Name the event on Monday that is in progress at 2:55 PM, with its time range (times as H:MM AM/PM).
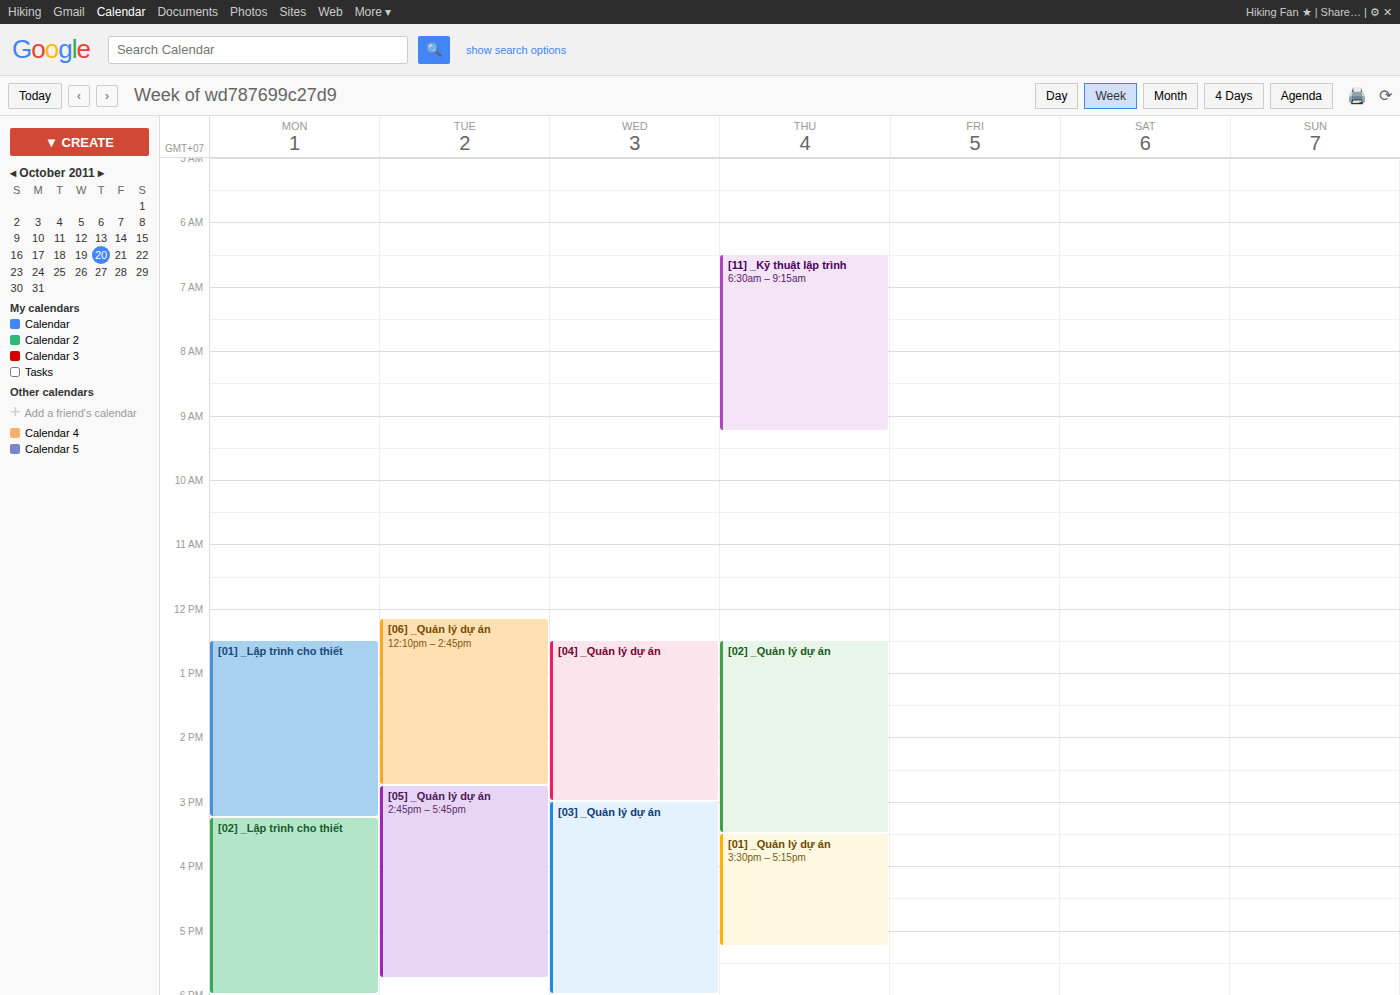
"[01] _Lập trình cho thiết", 12:30 PM to 3:15 PM